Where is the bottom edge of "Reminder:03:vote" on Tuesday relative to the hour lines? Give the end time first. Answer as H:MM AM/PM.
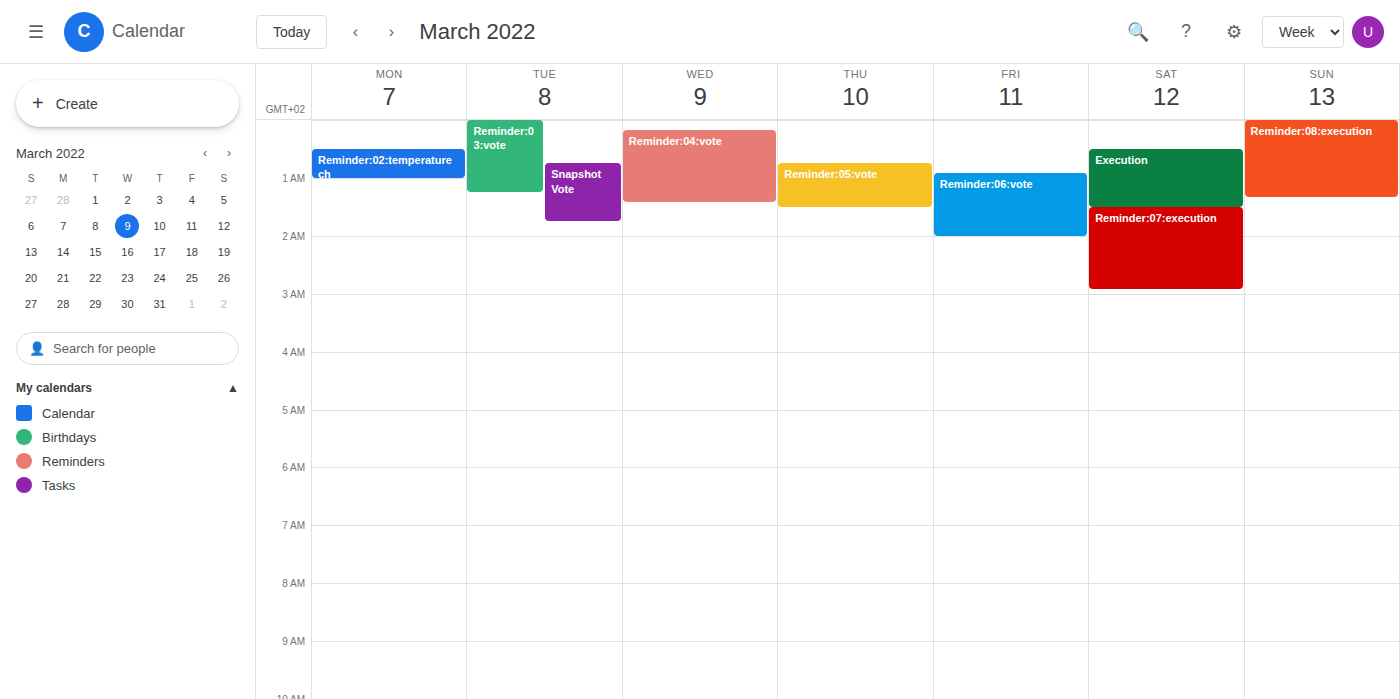
1:15 AM -- neither: a quarter of the way from the 1 AM line to the 2 AM line.